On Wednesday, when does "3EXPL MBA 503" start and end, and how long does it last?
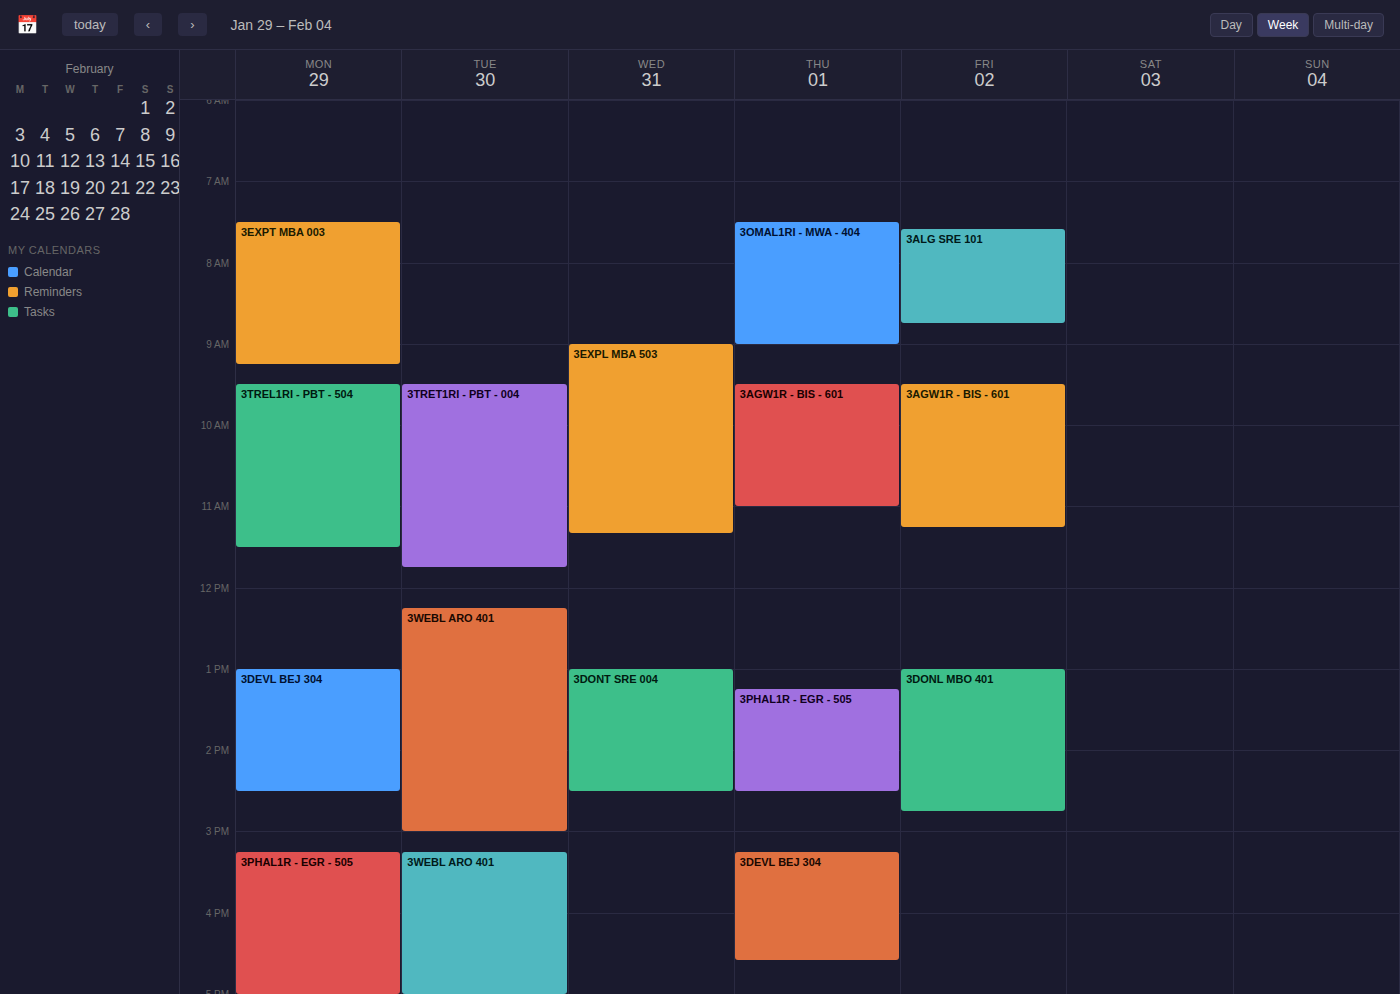
9:00 AM to 11:20 AM, 2 hours 20 minutes